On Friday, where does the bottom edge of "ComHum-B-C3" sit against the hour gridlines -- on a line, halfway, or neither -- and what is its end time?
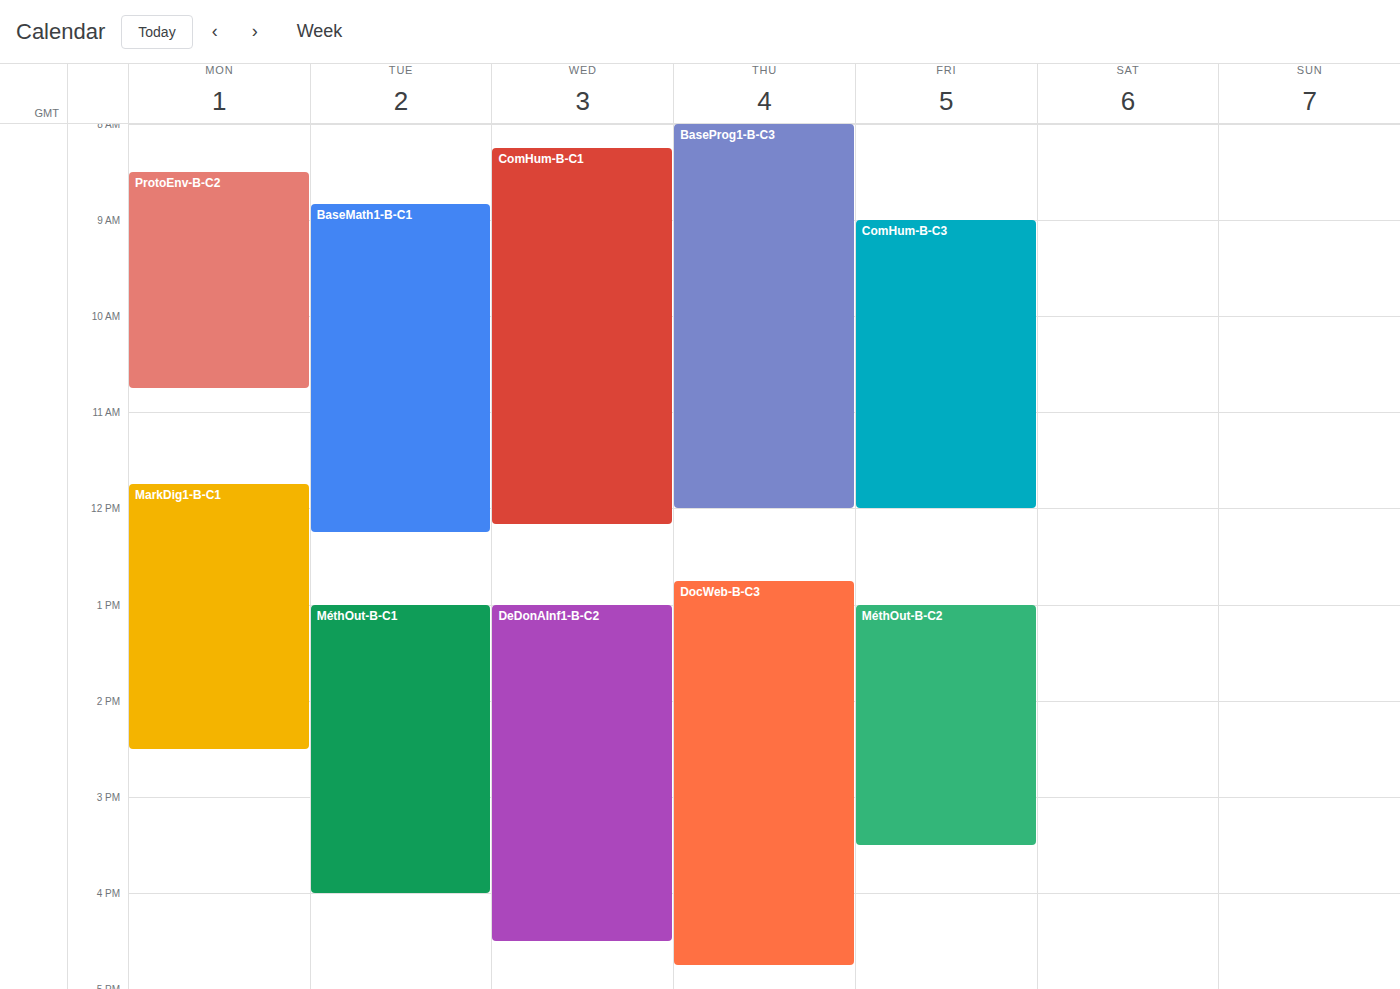
12:00 PM -- exactly on the 12 PM line.